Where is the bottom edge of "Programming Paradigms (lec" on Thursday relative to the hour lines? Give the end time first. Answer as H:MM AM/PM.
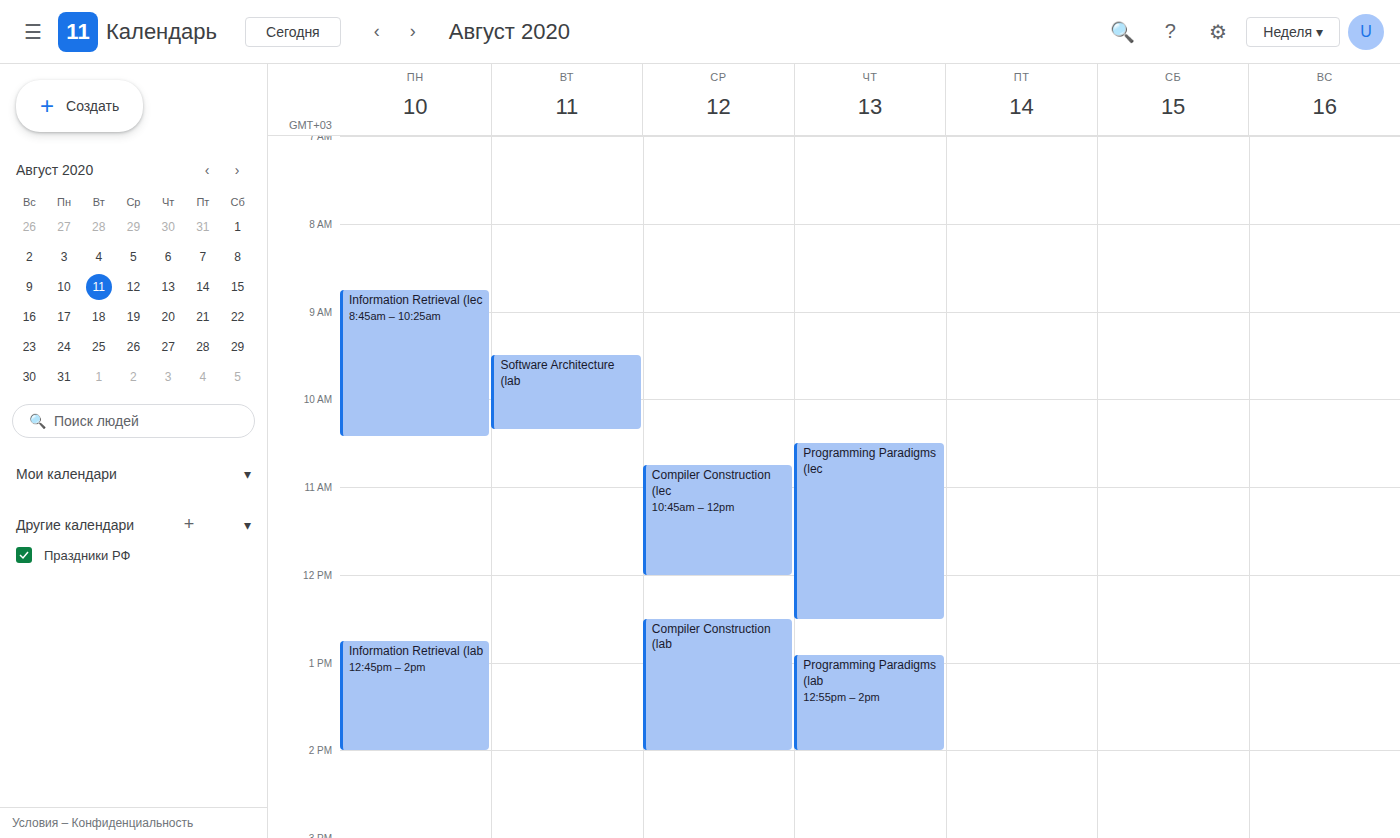
12:30 PM -- halfway between the 12 PM and 1 PM lines.